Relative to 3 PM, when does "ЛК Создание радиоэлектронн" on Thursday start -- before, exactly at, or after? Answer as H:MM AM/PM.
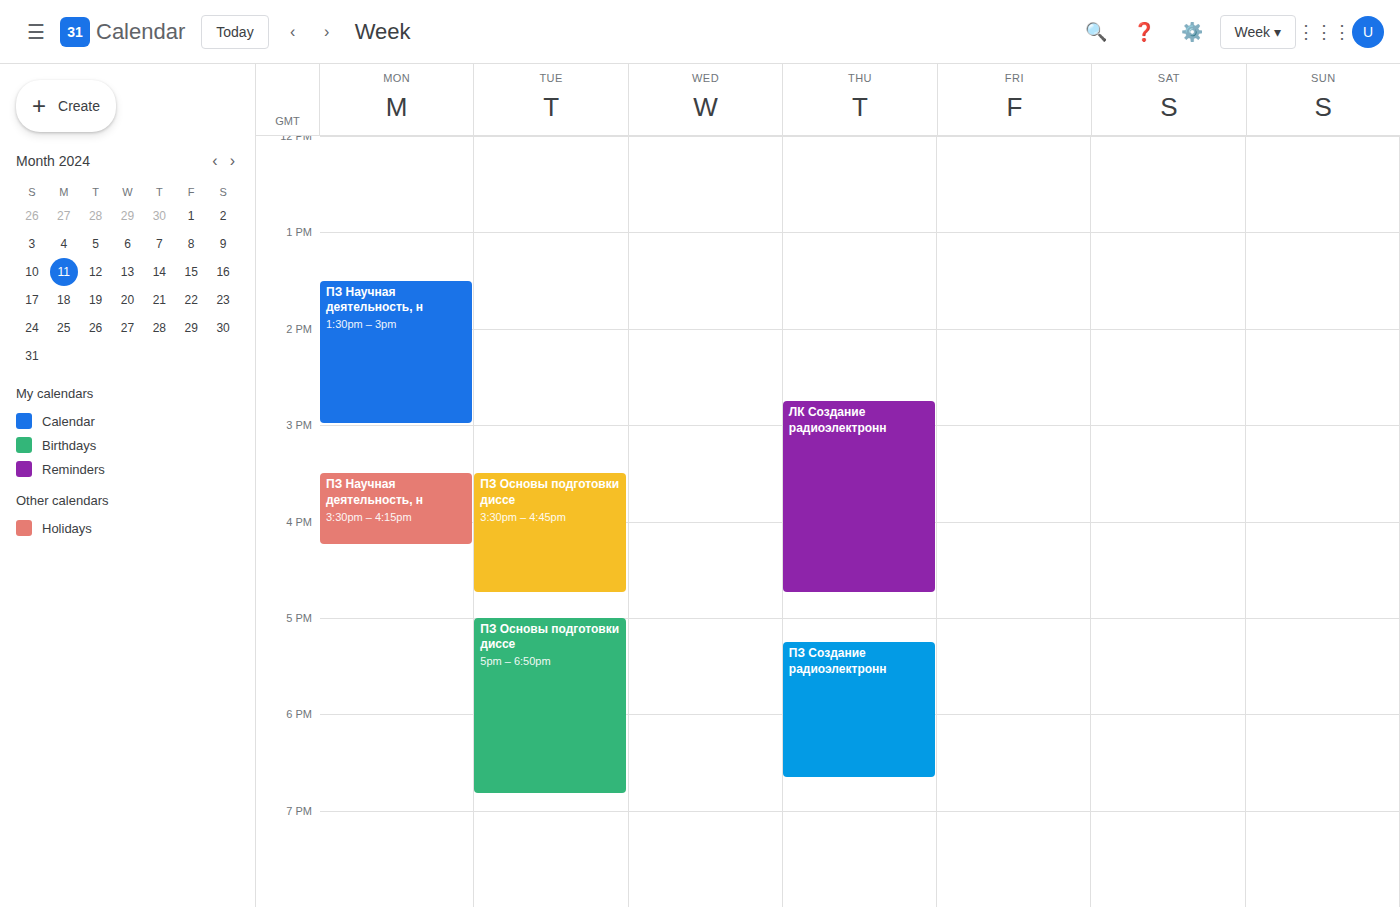
2:45 PM -- before 3 PM, 15 minutes above the 3 PM line.